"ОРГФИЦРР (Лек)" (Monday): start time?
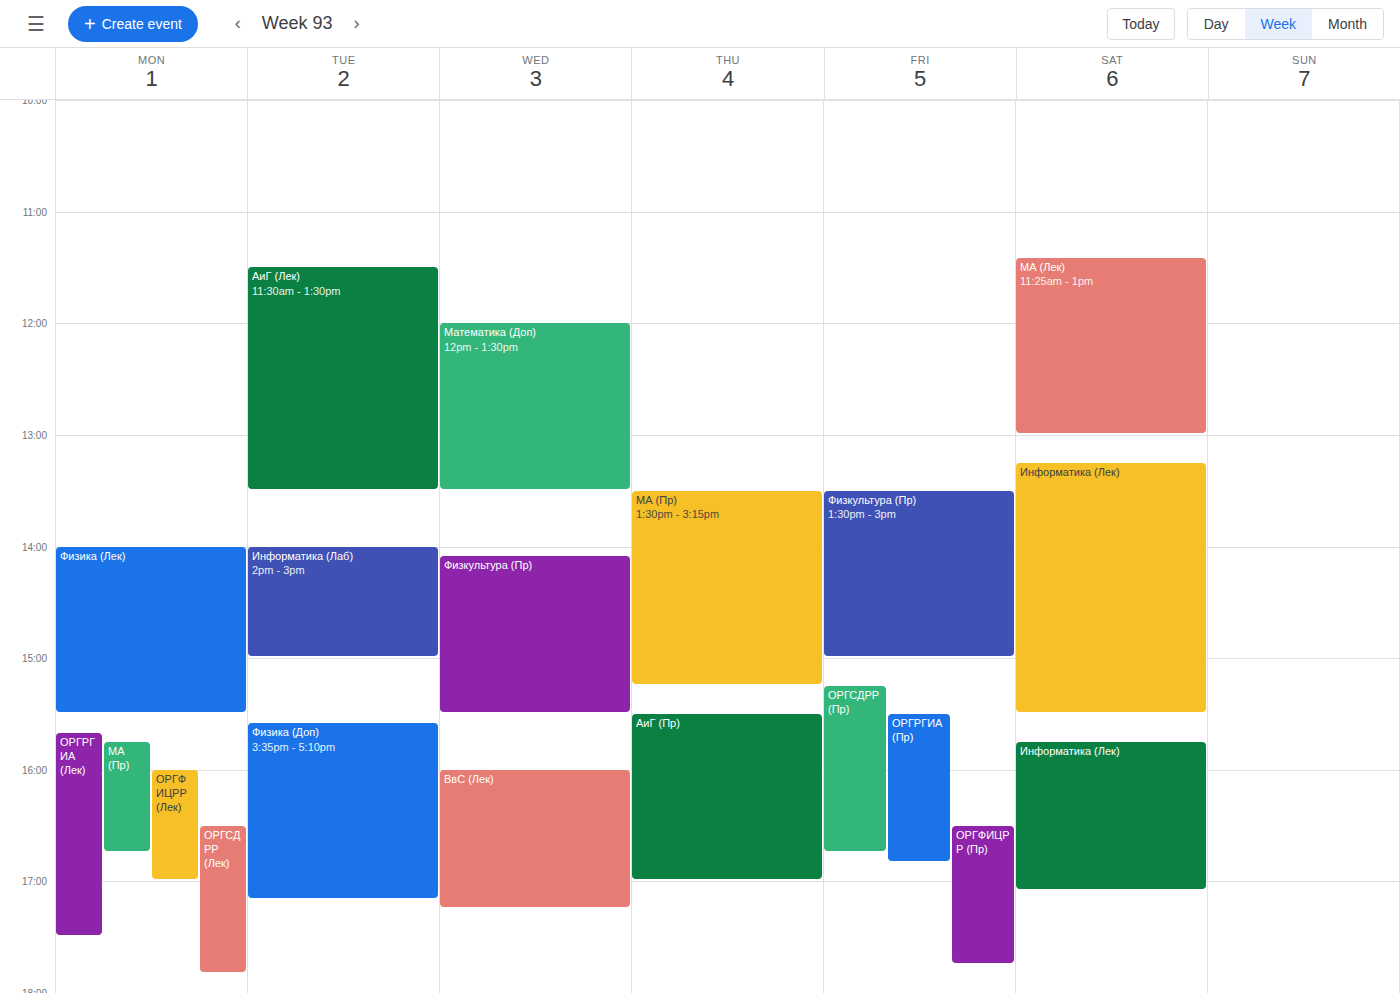
4:00 PM